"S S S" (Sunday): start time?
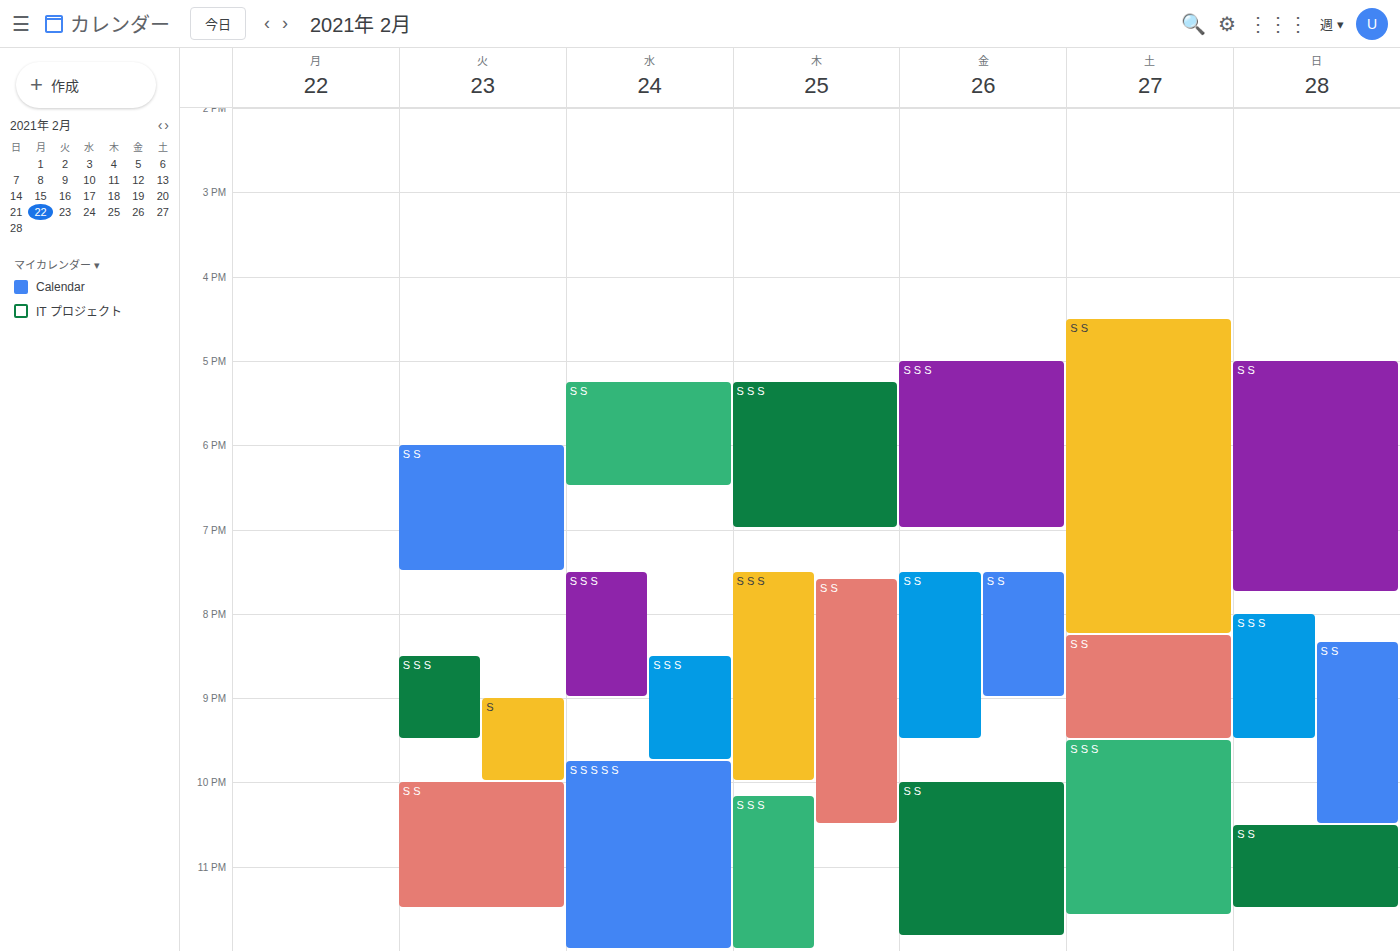
8:00 PM